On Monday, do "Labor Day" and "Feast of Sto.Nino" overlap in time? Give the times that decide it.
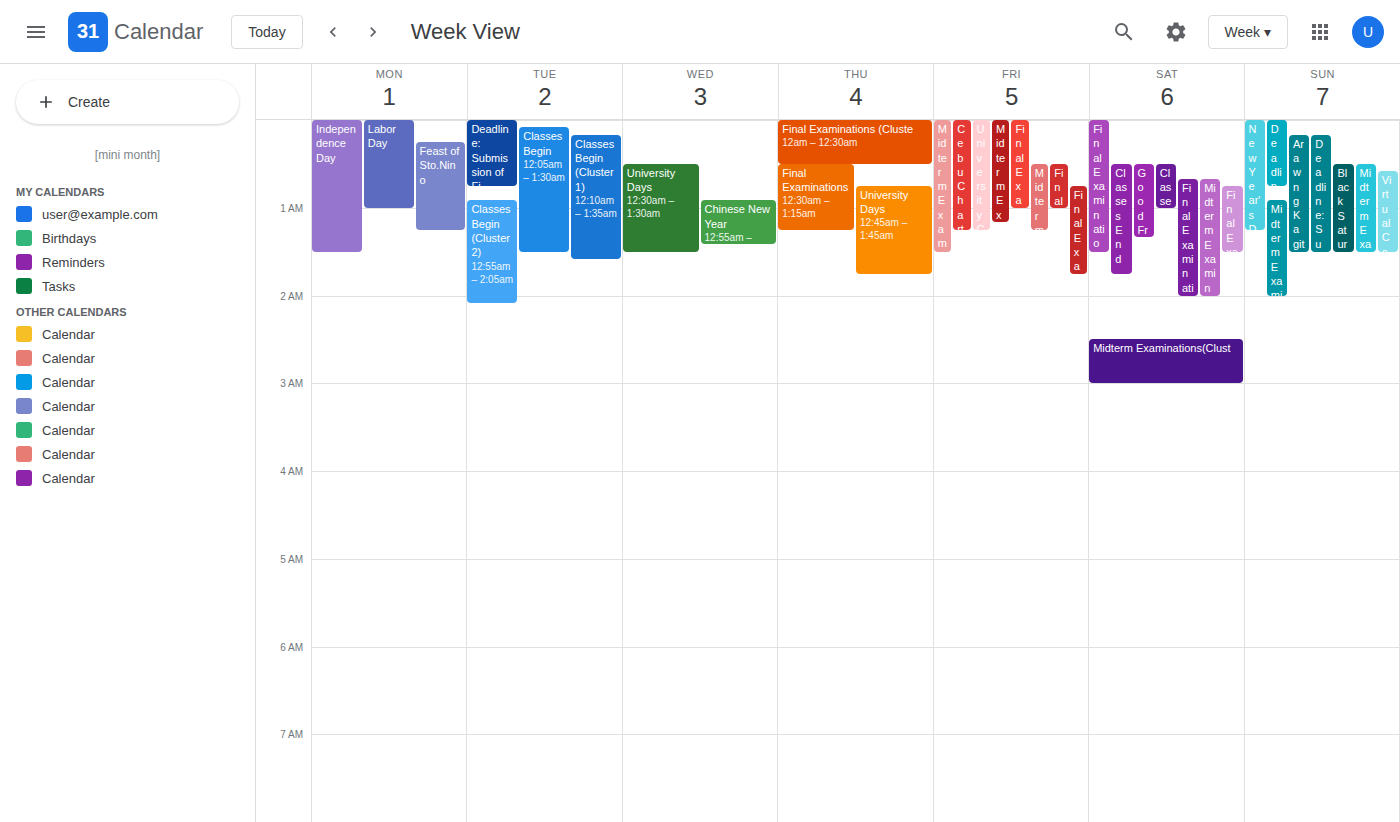
"Feast of Sto.Nino" starts at 12:15 AM, before "Labor Day" ends at 1:00 AM -- they overlap.